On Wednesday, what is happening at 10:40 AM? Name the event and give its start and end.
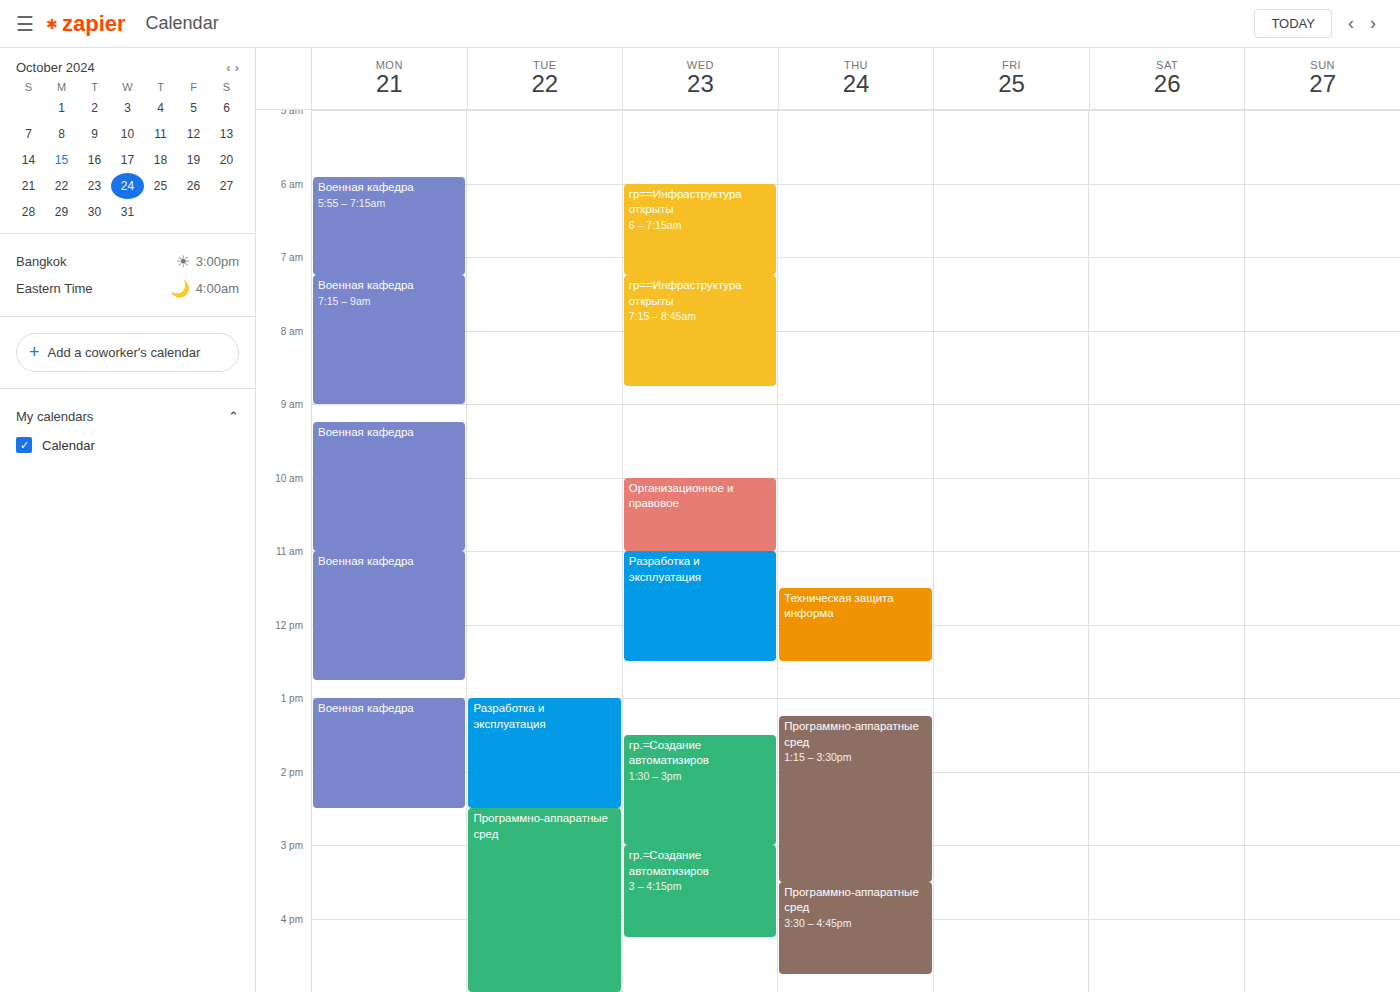
"Организационное и правовое", 10:00 AM to 11:00 AM